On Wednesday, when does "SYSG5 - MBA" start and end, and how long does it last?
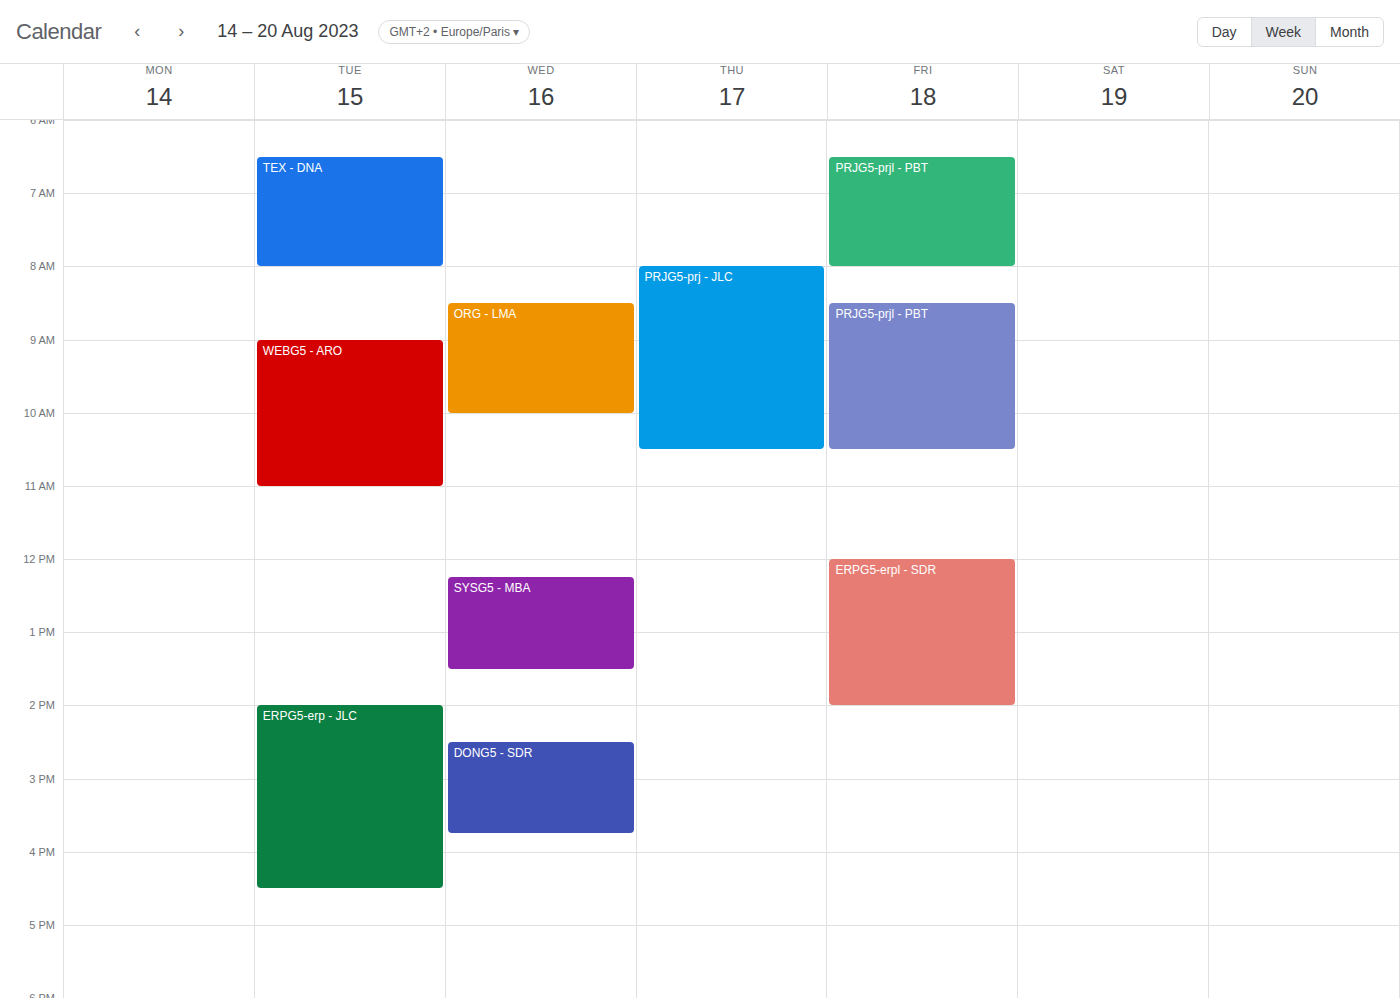
12:15 PM to 1:30 PM, 1 hour 15 minutes